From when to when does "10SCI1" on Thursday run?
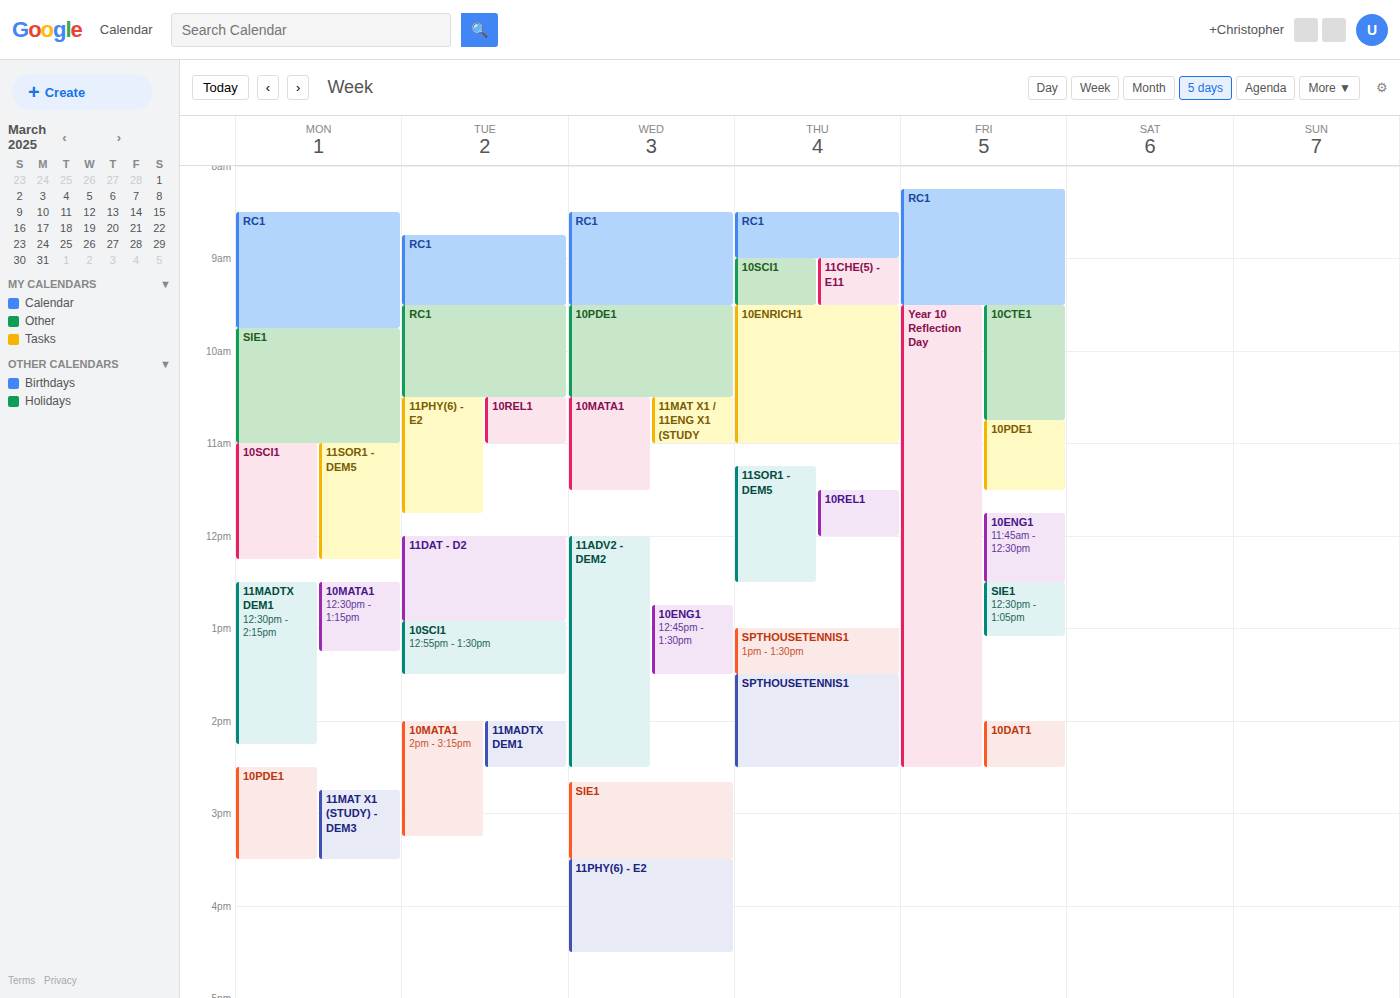
9:00 AM to 9:30 AM